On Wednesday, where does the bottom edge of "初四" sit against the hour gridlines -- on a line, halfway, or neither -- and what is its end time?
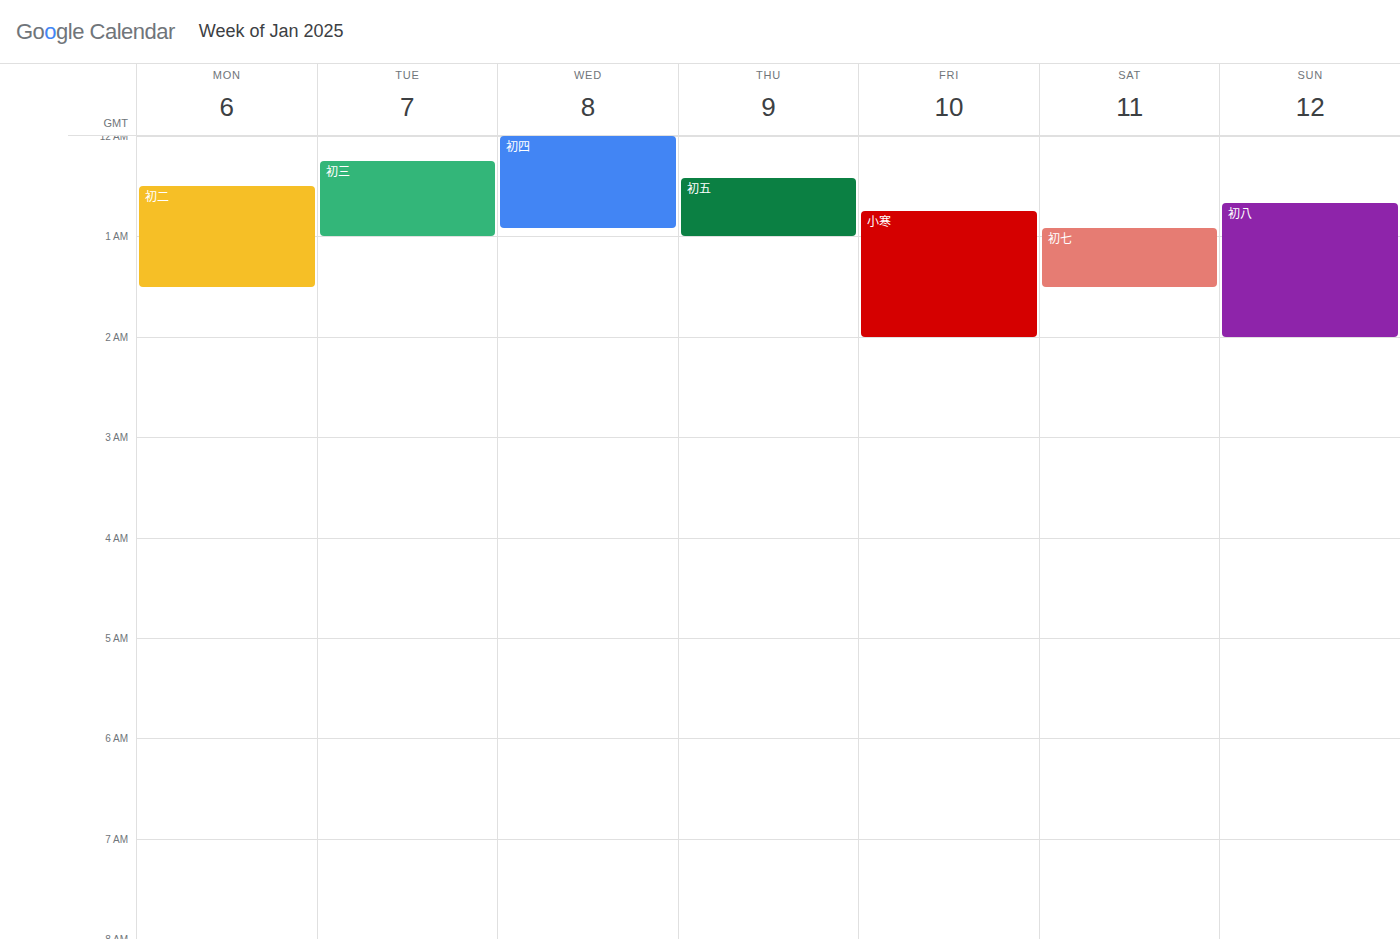
12:55 AM -- neither: 55 minutes below the 12 AM line and 5 minutes above the 1 AM line.